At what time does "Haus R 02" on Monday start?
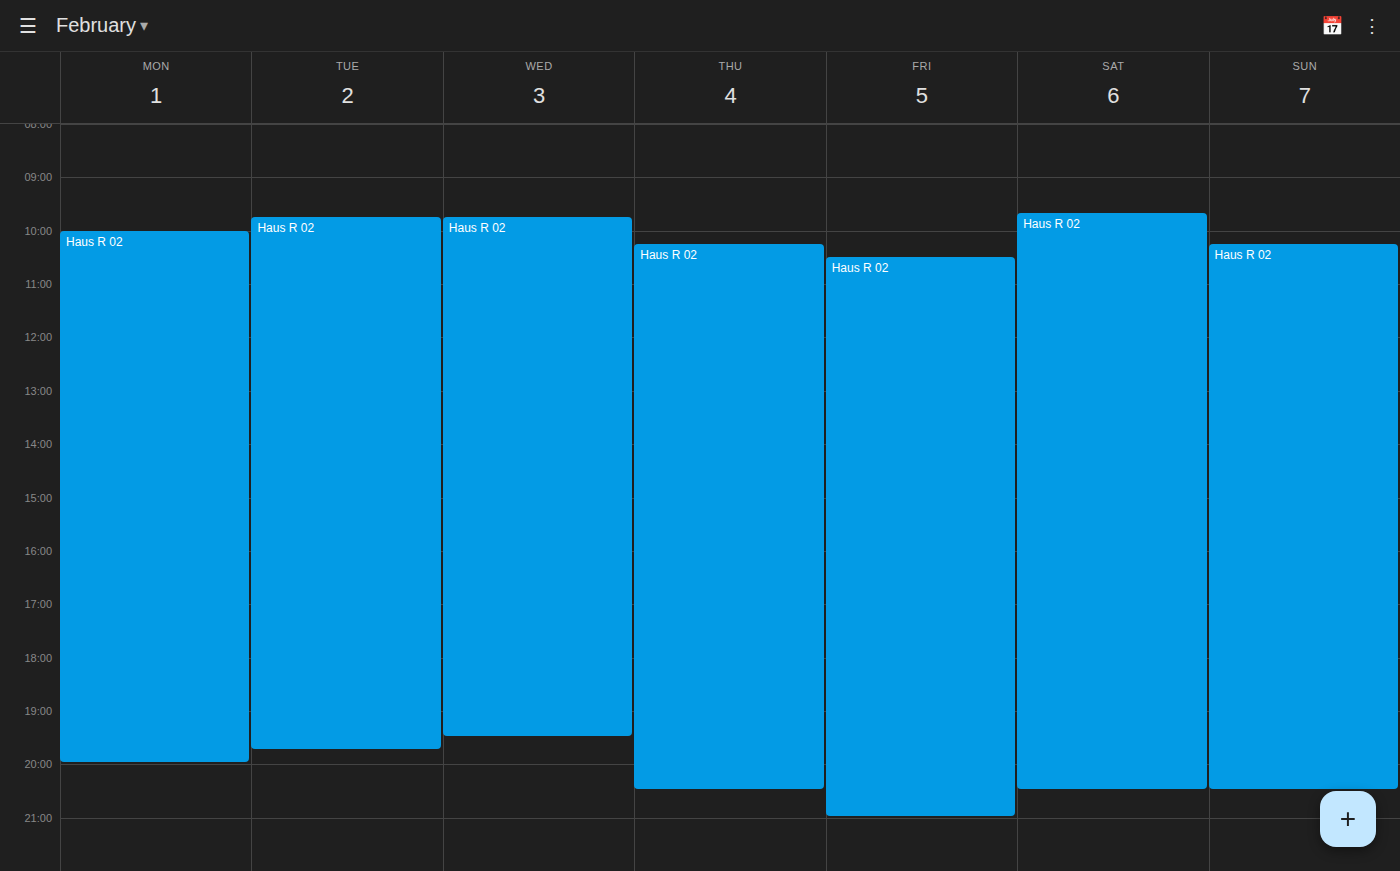
10:00